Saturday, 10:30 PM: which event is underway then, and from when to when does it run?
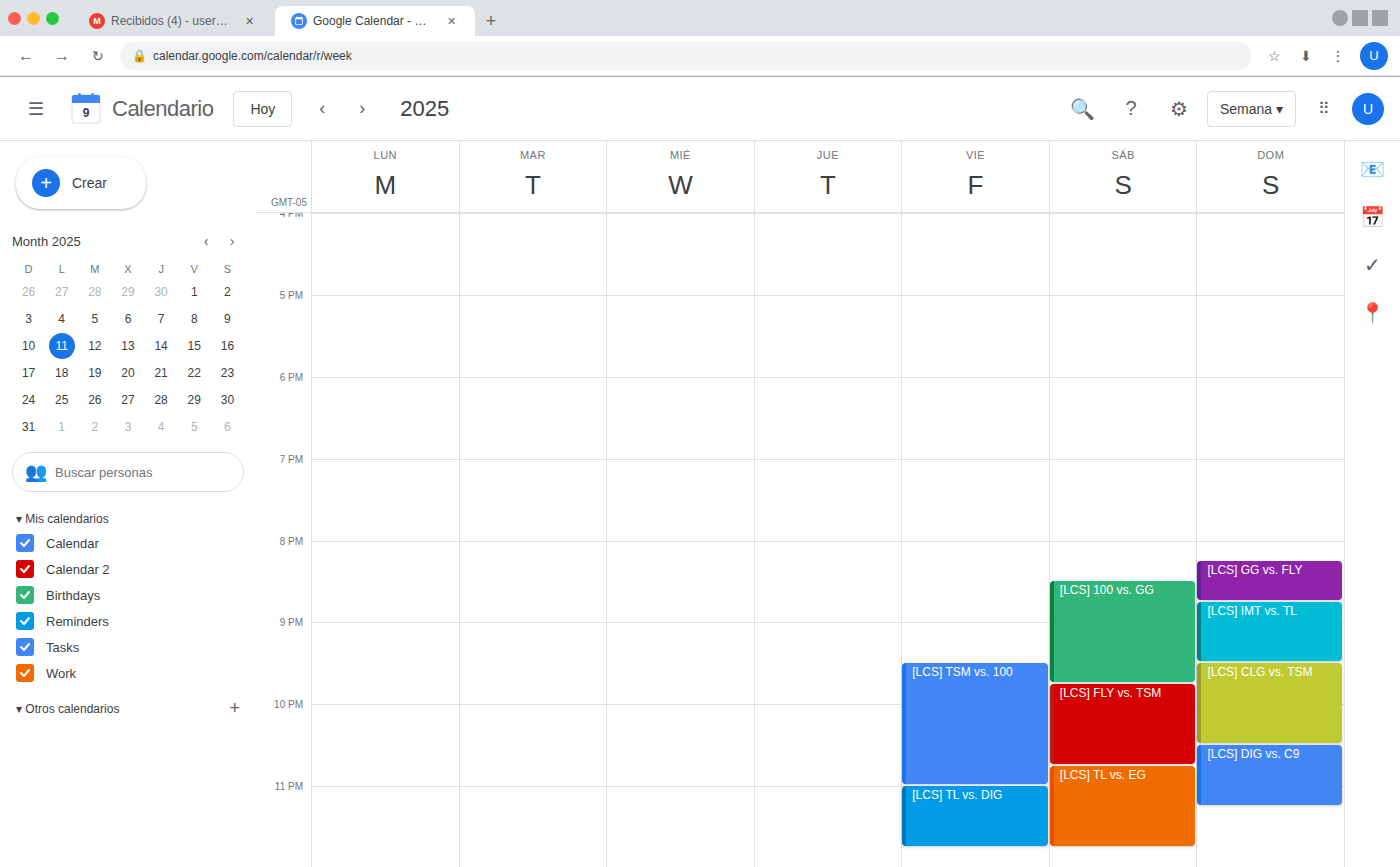
"[LCS] FLY vs. TSM", 9:45 PM to 10:45 PM